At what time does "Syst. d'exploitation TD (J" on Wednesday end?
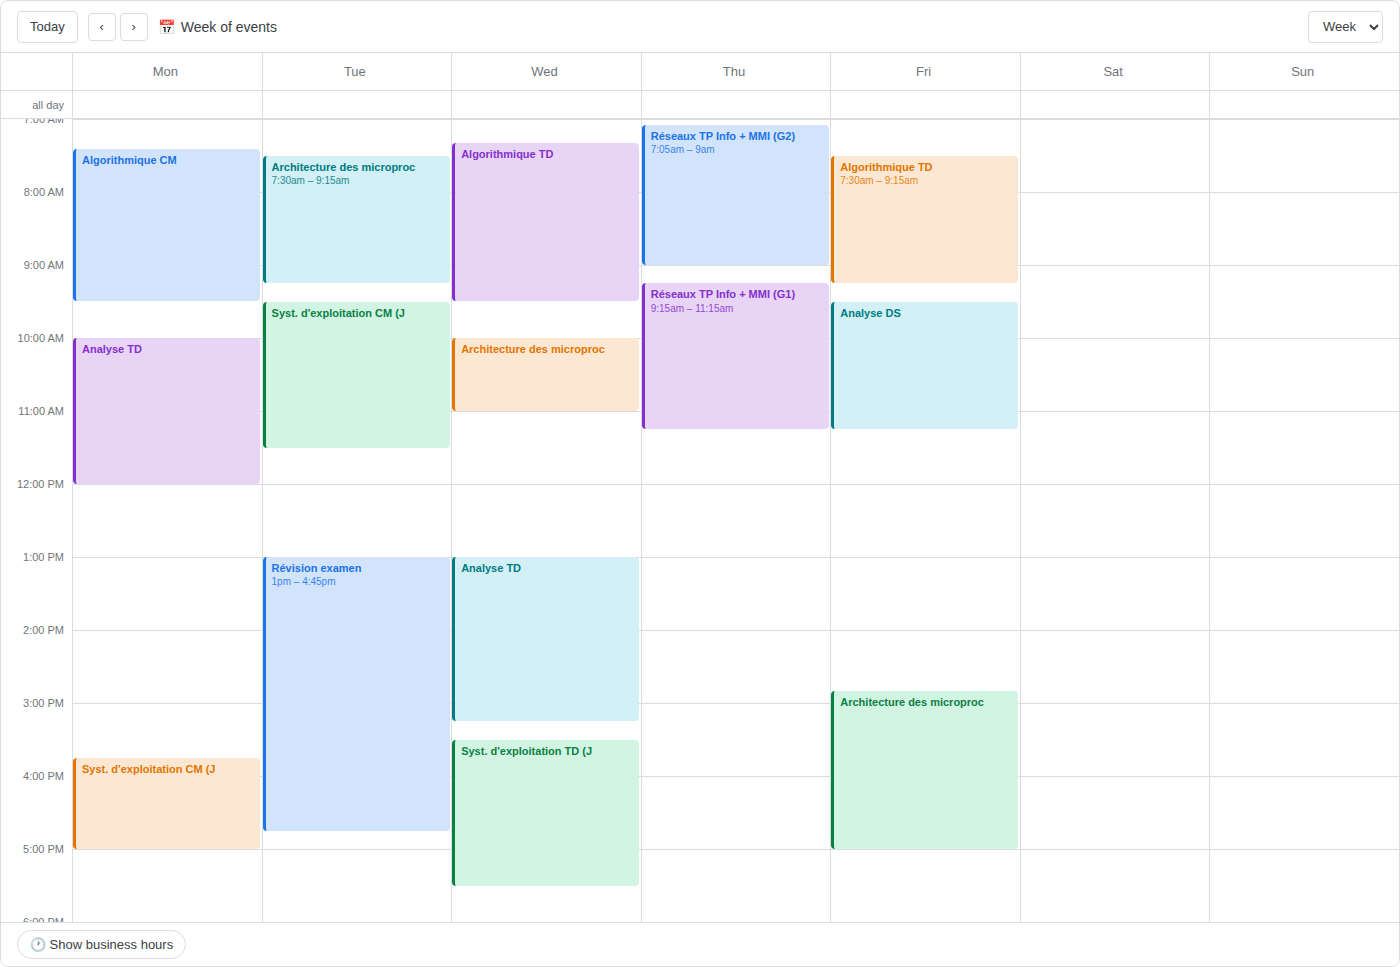
5:30 PM